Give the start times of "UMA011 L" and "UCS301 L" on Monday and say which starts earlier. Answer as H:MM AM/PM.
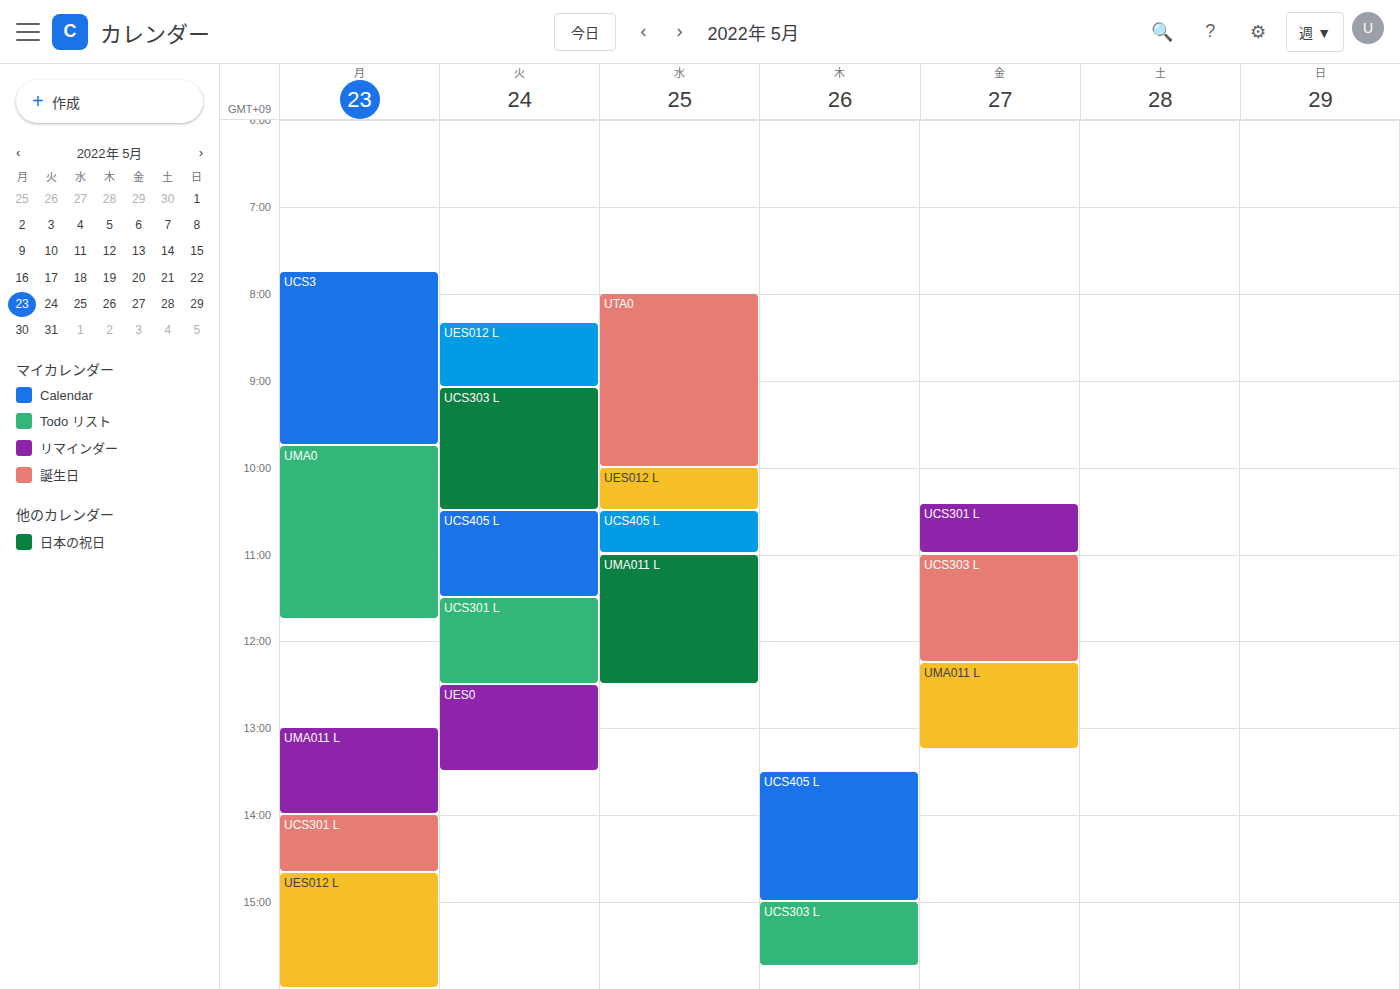
"UMA011 L" 1:00 PM; "UCS301 L" 2:00 PM.